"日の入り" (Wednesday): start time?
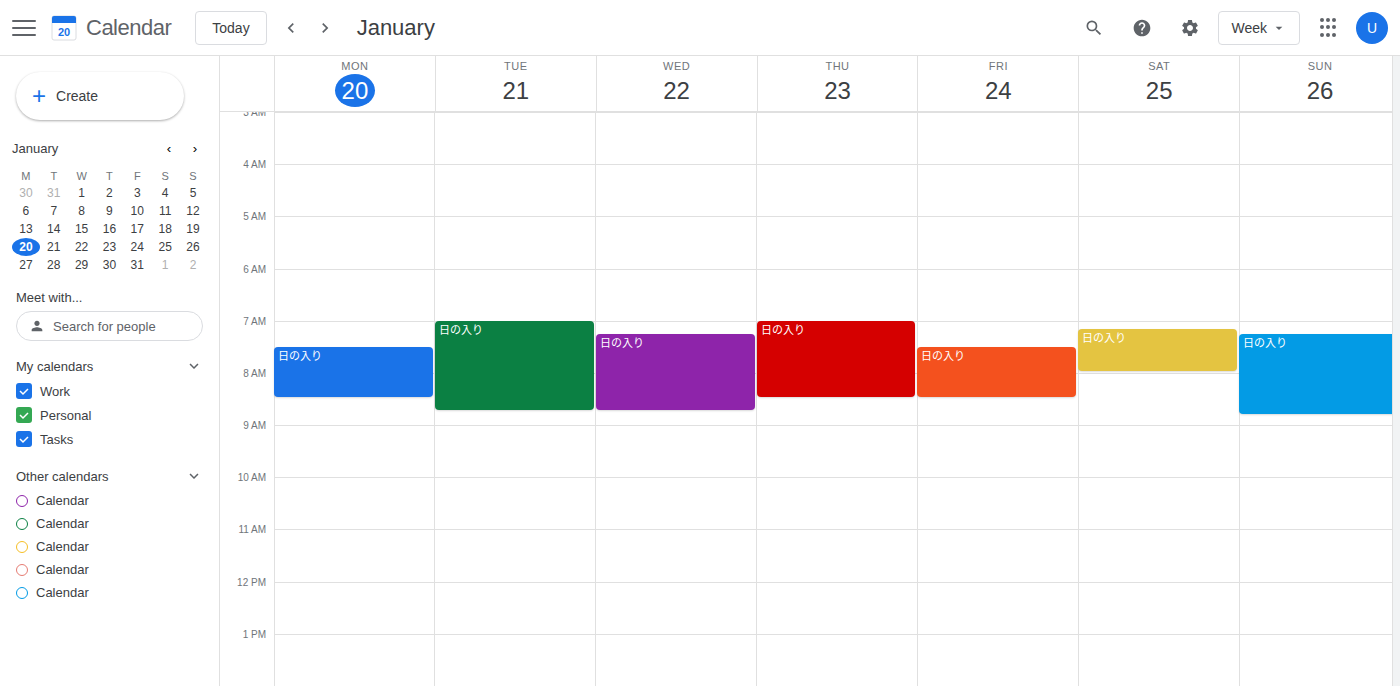
7:15 AM